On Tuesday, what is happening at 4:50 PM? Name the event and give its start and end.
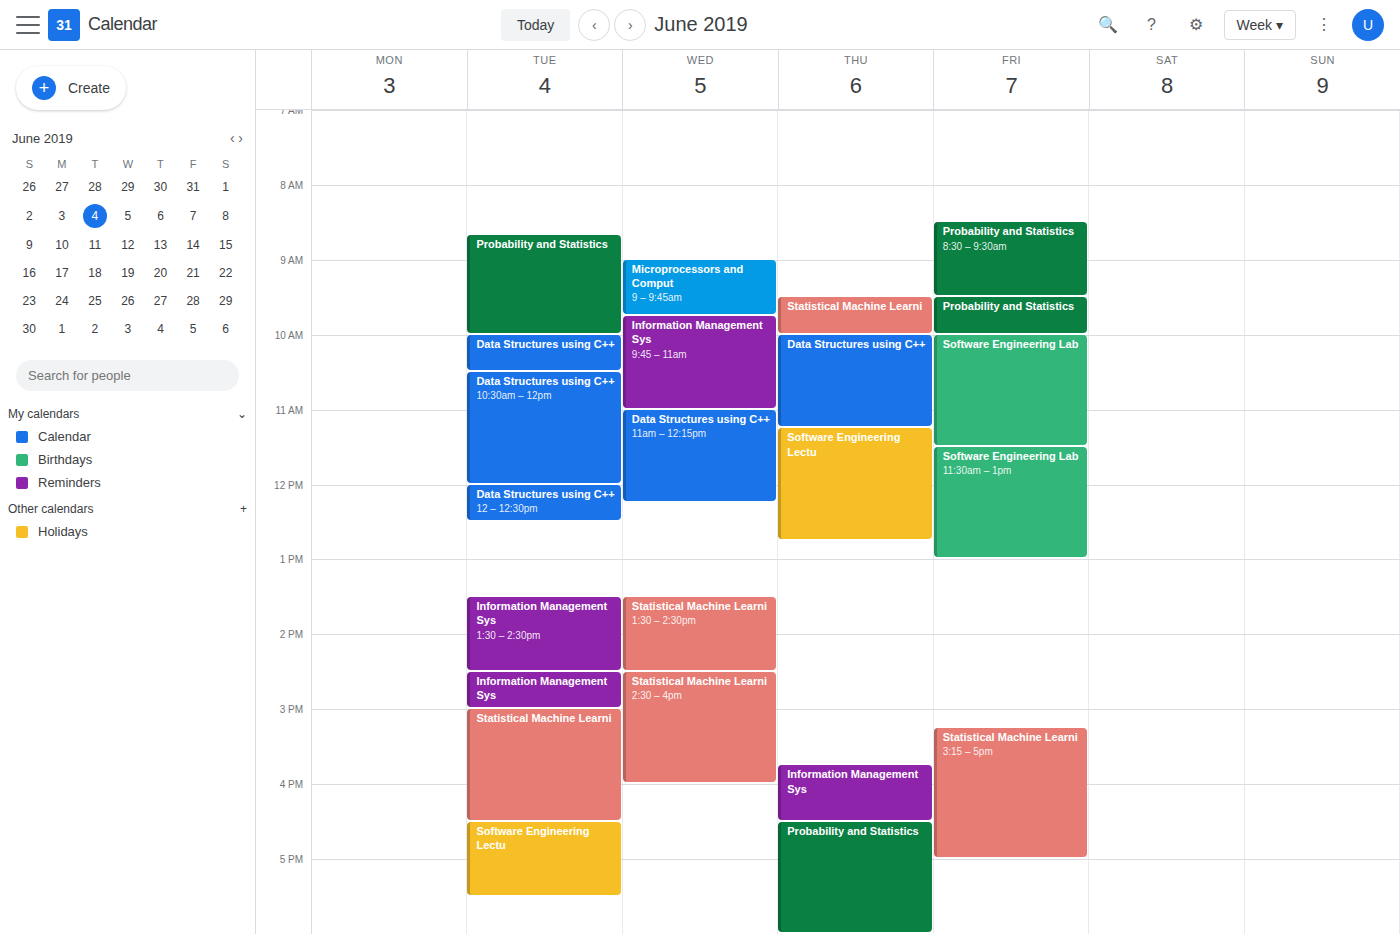
"Software Engineering Lectu", 4:30 PM to 5:30 PM